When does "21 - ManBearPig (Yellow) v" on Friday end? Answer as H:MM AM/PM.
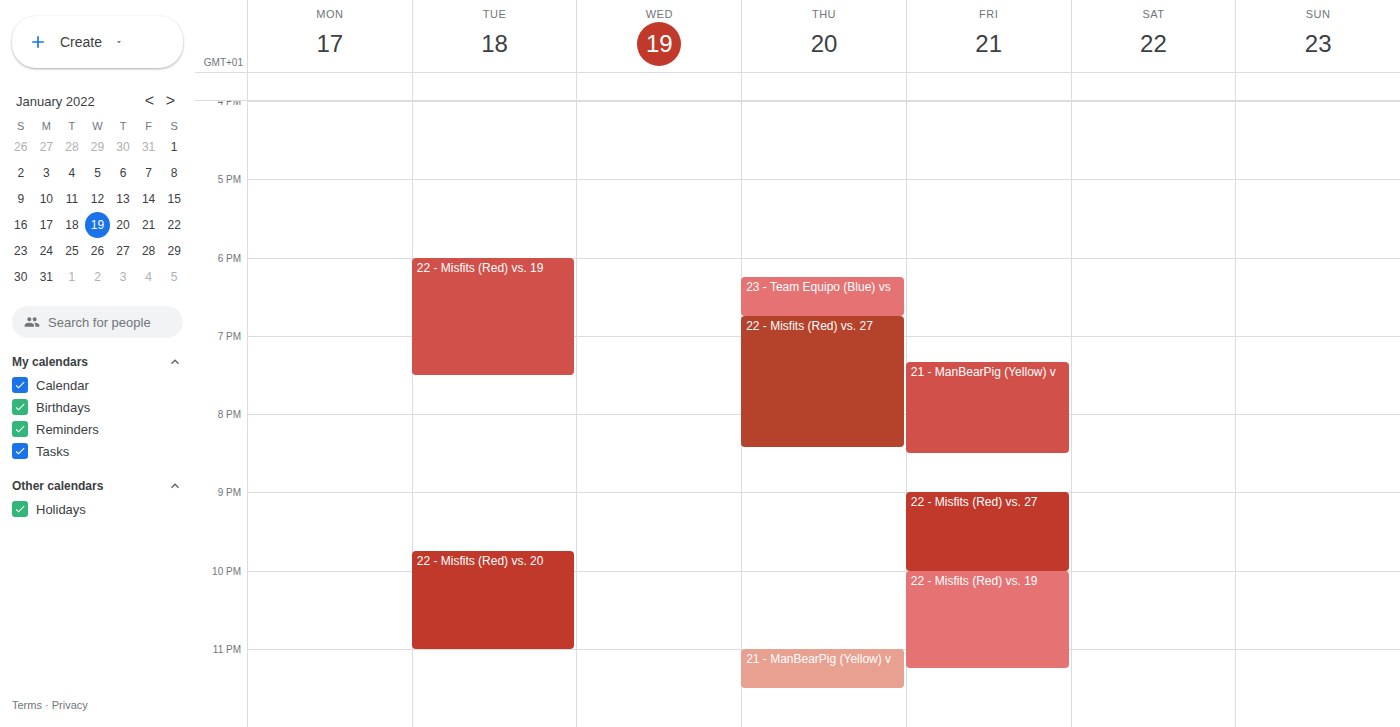
8:30 PM